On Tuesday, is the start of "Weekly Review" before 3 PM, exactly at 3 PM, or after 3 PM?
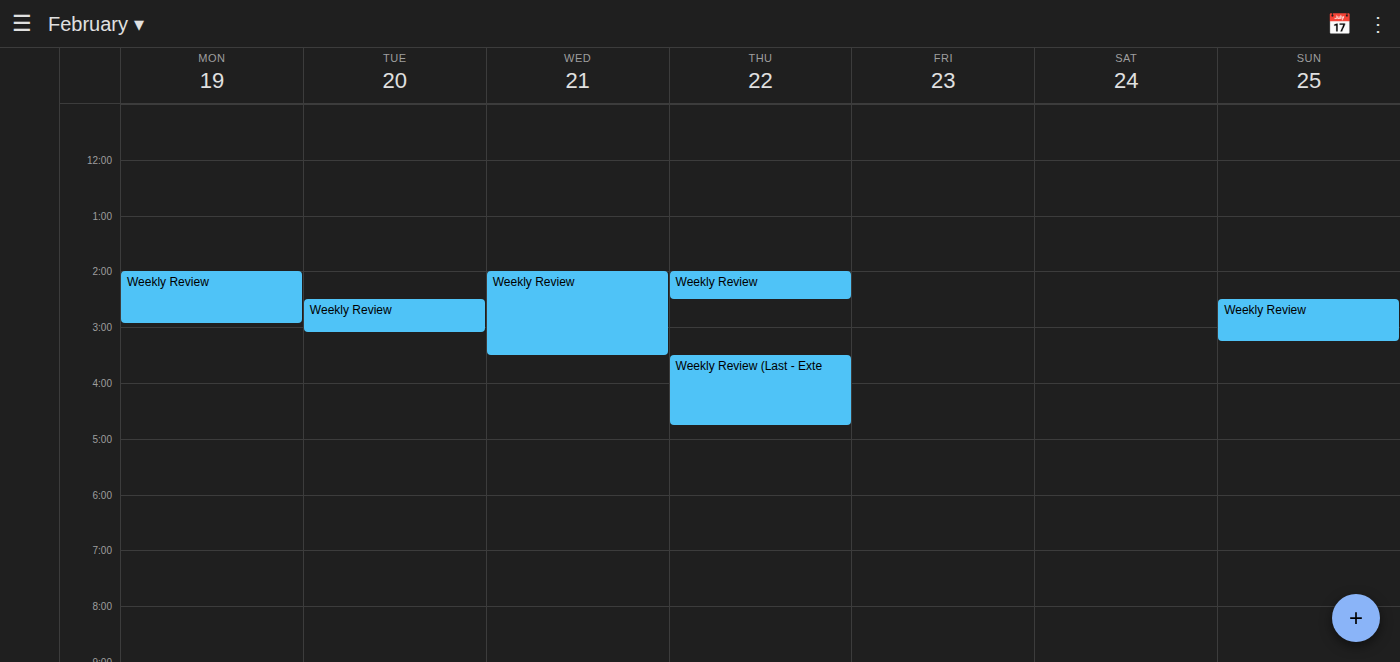
2:30 PM -- before 3 PM, 30 minutes above the 3 PM line.